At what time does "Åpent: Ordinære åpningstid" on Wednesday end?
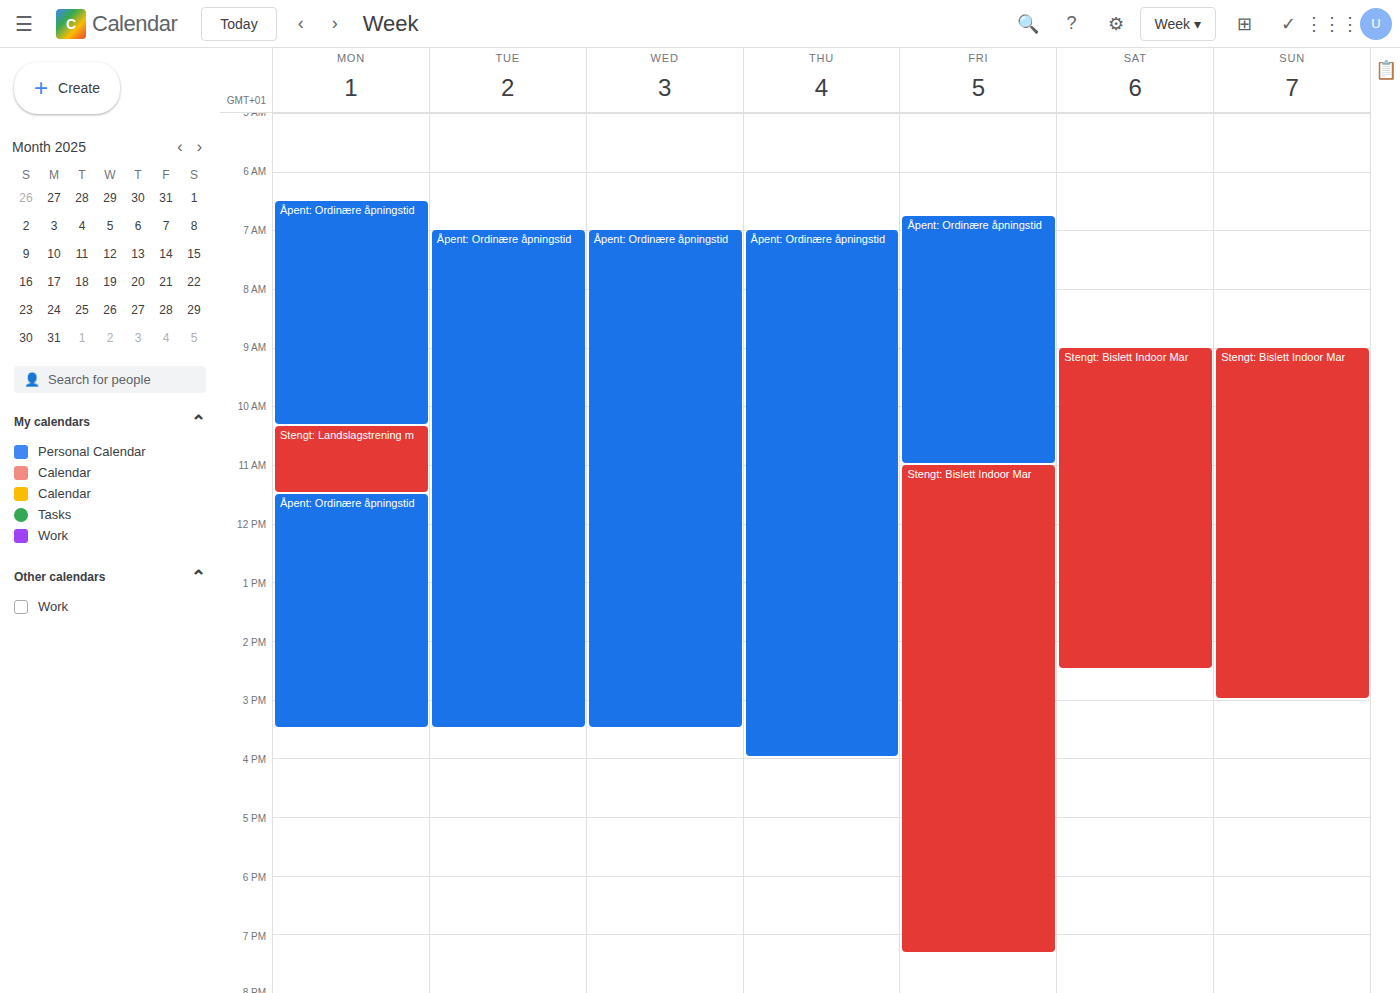
3:30 PM